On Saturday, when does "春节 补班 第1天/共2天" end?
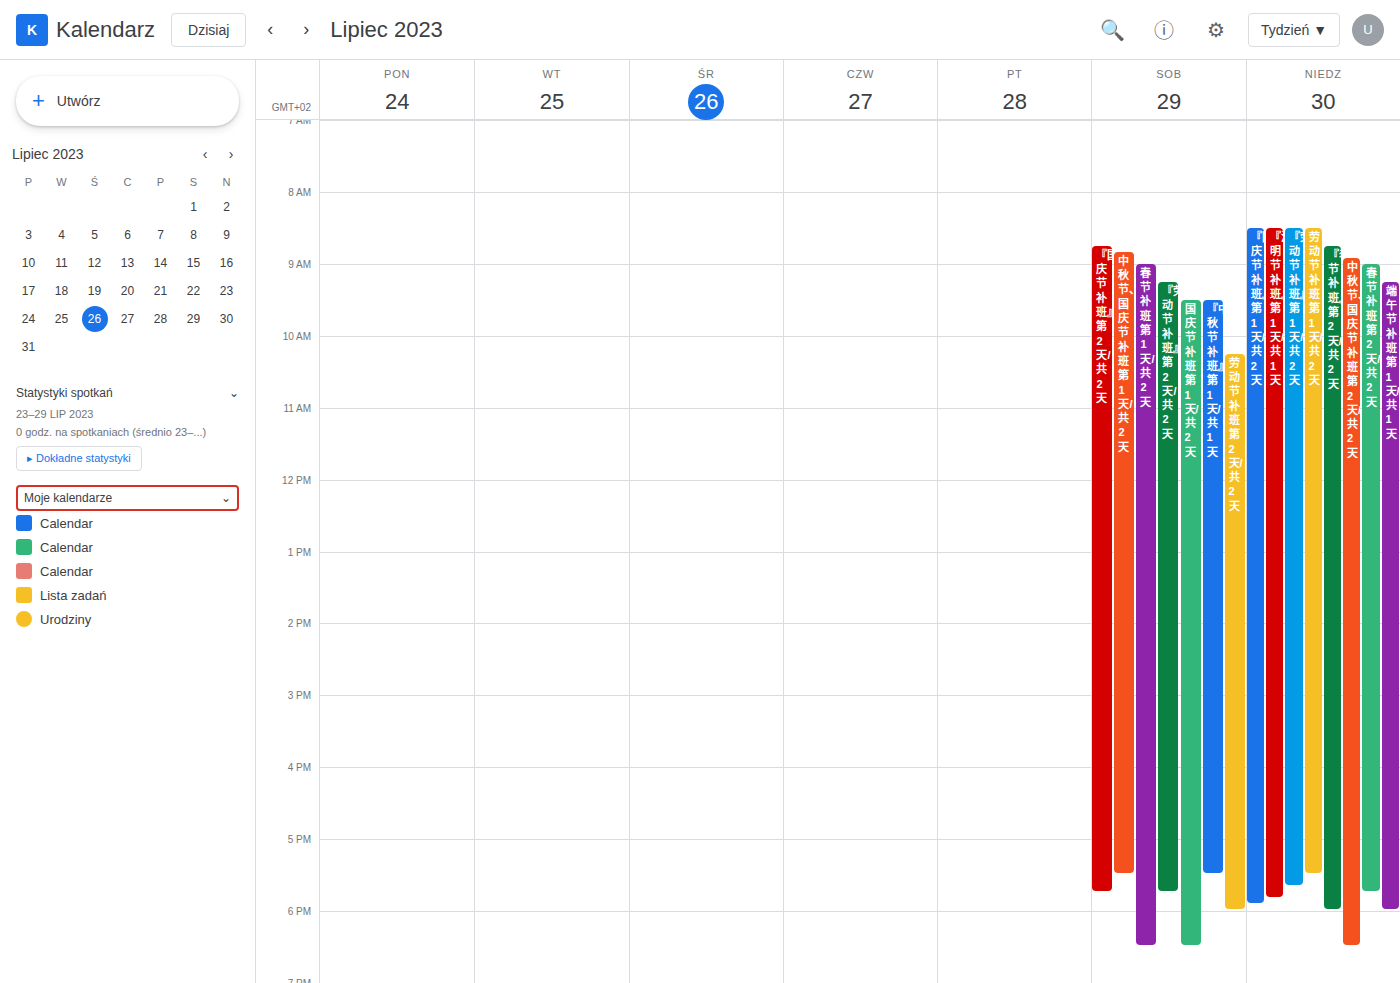
6:30 PM